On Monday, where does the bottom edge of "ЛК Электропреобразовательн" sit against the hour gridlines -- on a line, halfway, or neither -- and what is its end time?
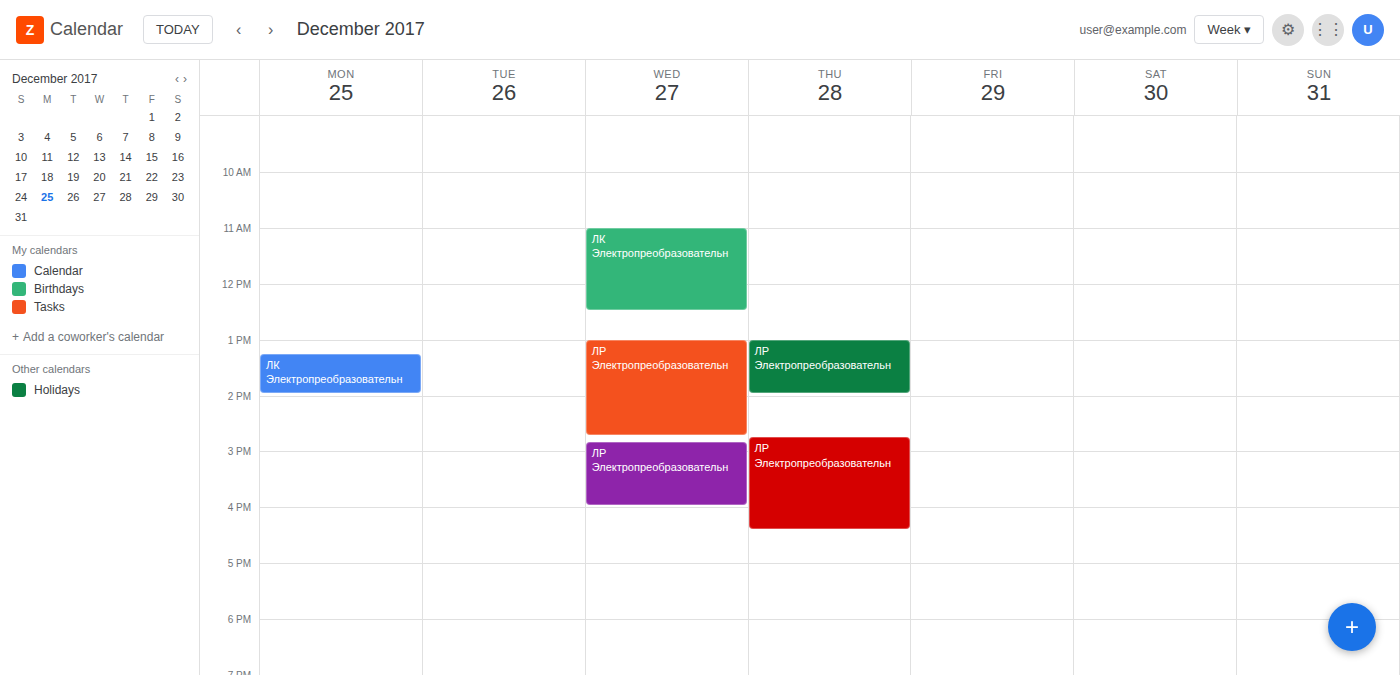
2:00 PM -- exactly on the 2 PM line.